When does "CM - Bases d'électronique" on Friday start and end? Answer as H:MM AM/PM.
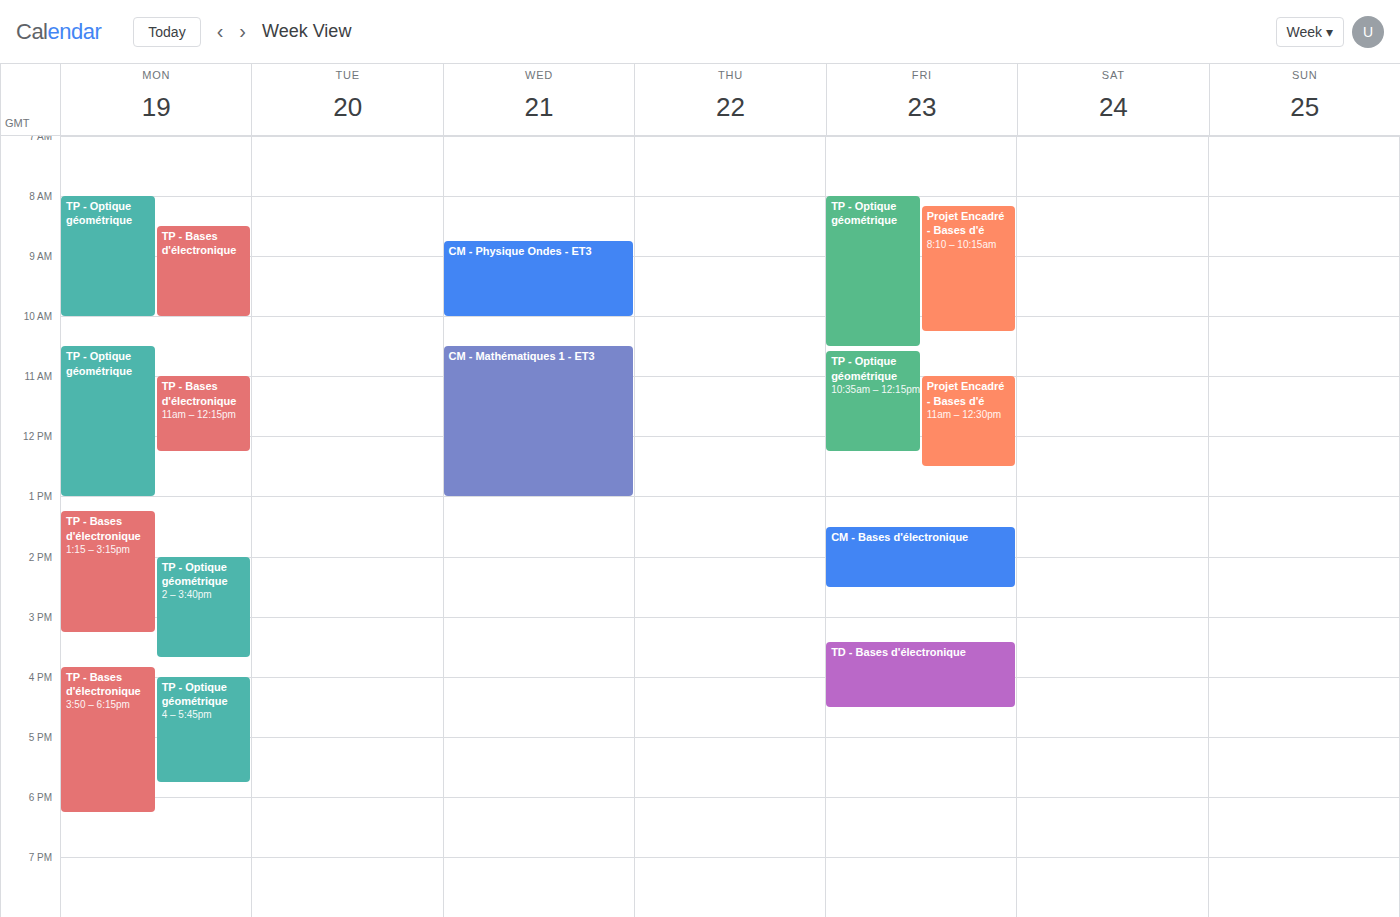
1:30 PM to 2:30 PM